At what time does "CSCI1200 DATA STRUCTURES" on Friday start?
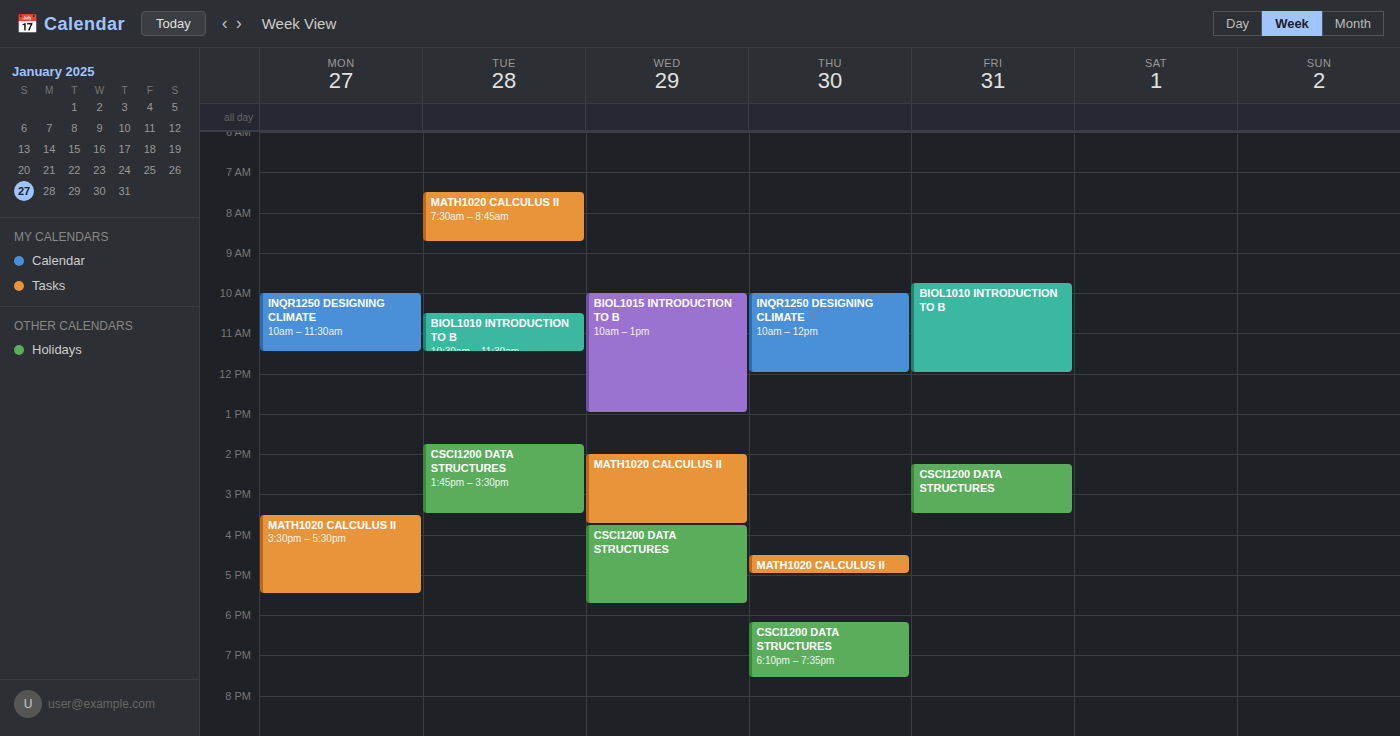
2:15 PM